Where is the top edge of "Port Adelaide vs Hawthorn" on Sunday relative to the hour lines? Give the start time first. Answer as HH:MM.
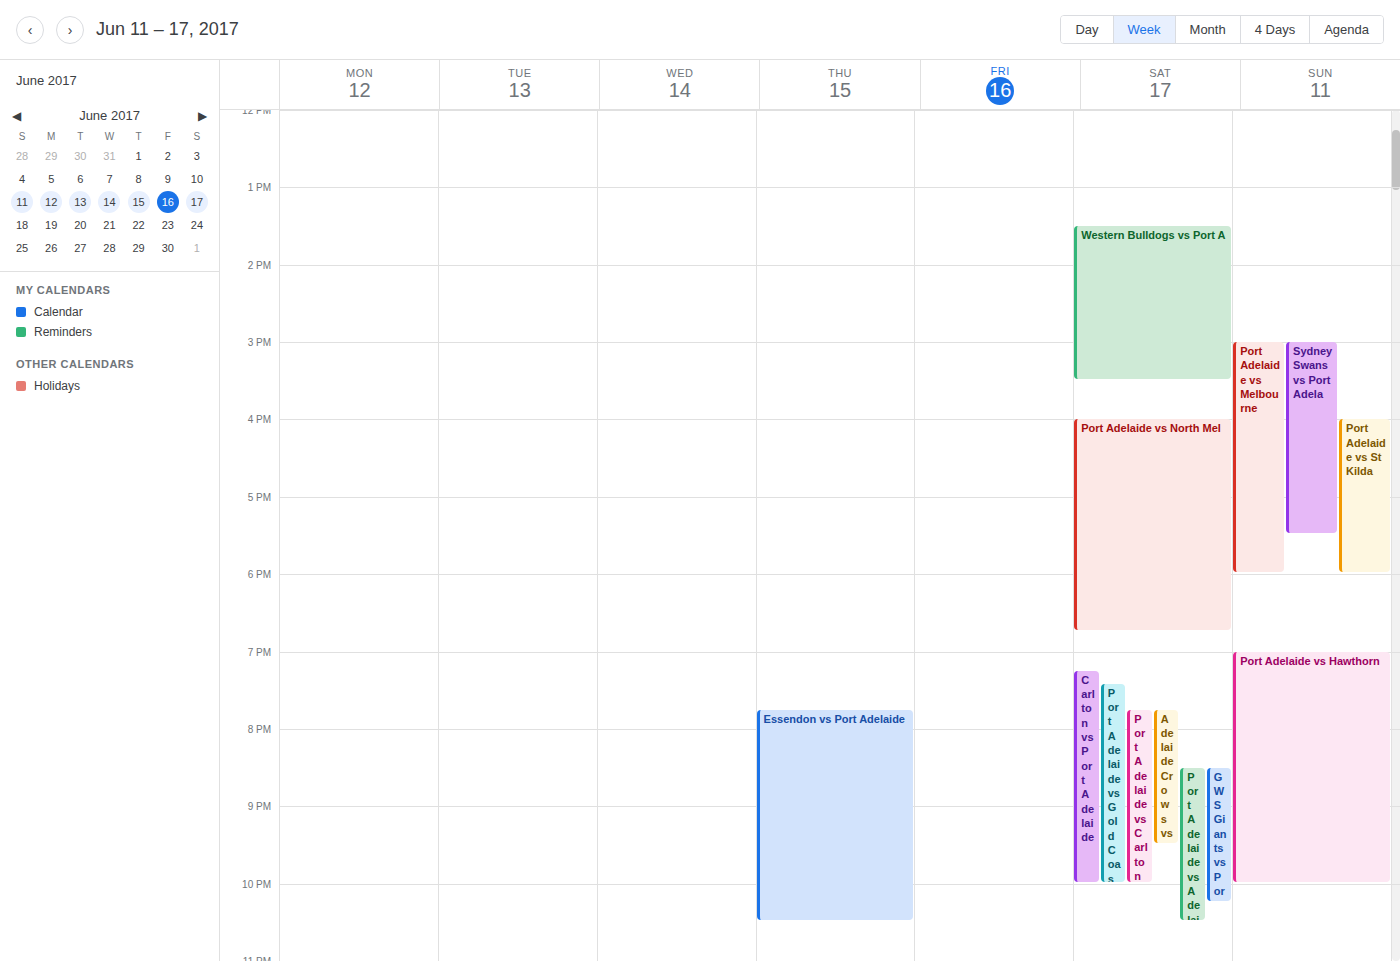
19:00 -- exactly on the 19:00 line.